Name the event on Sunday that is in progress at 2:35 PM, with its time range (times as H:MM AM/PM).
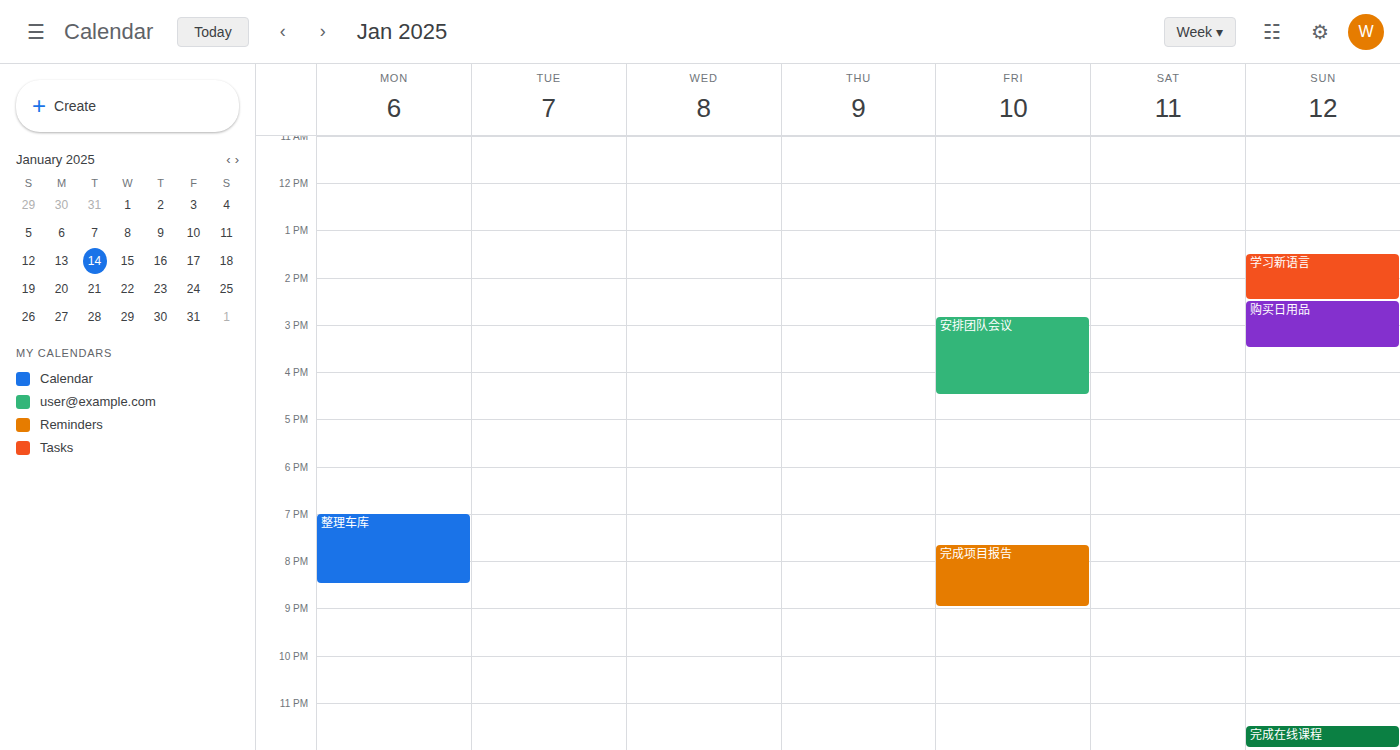
"购买日用品", 2:30 PM to 3:30 PM